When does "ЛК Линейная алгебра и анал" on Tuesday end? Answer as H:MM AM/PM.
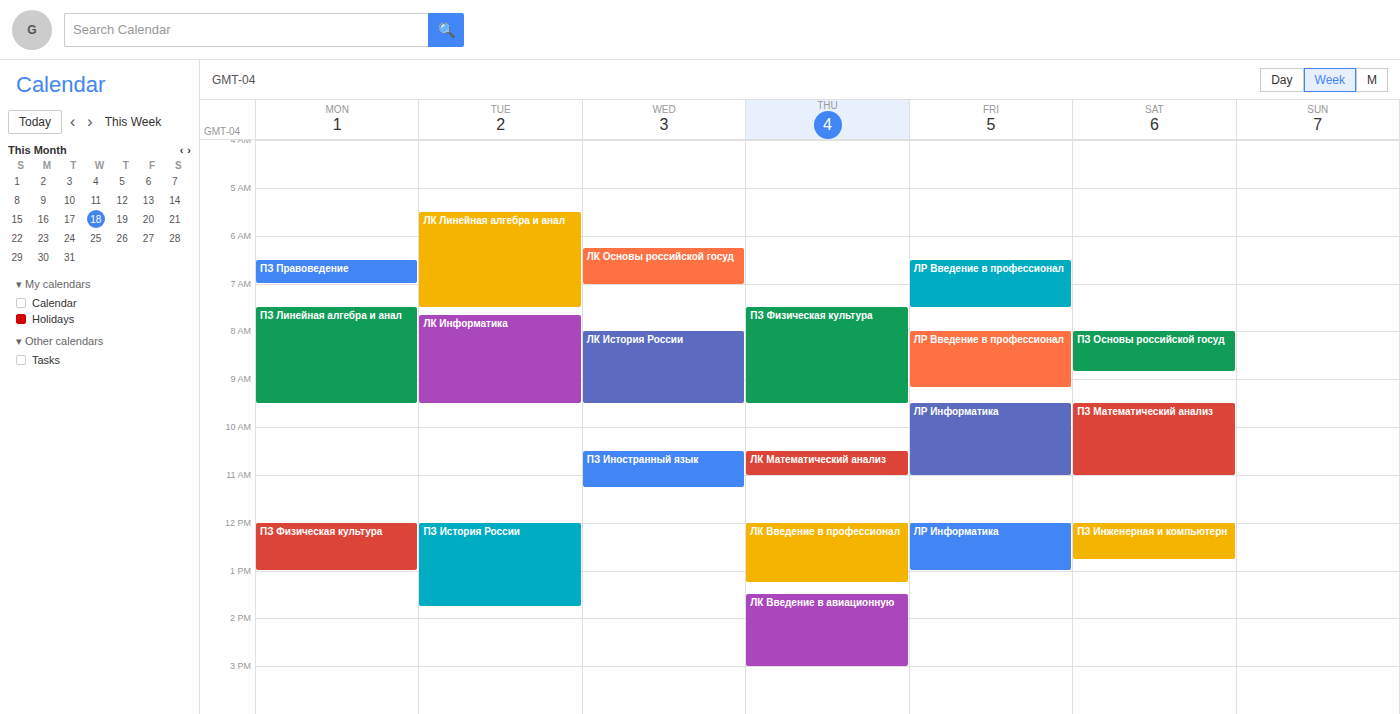
7:30 AM